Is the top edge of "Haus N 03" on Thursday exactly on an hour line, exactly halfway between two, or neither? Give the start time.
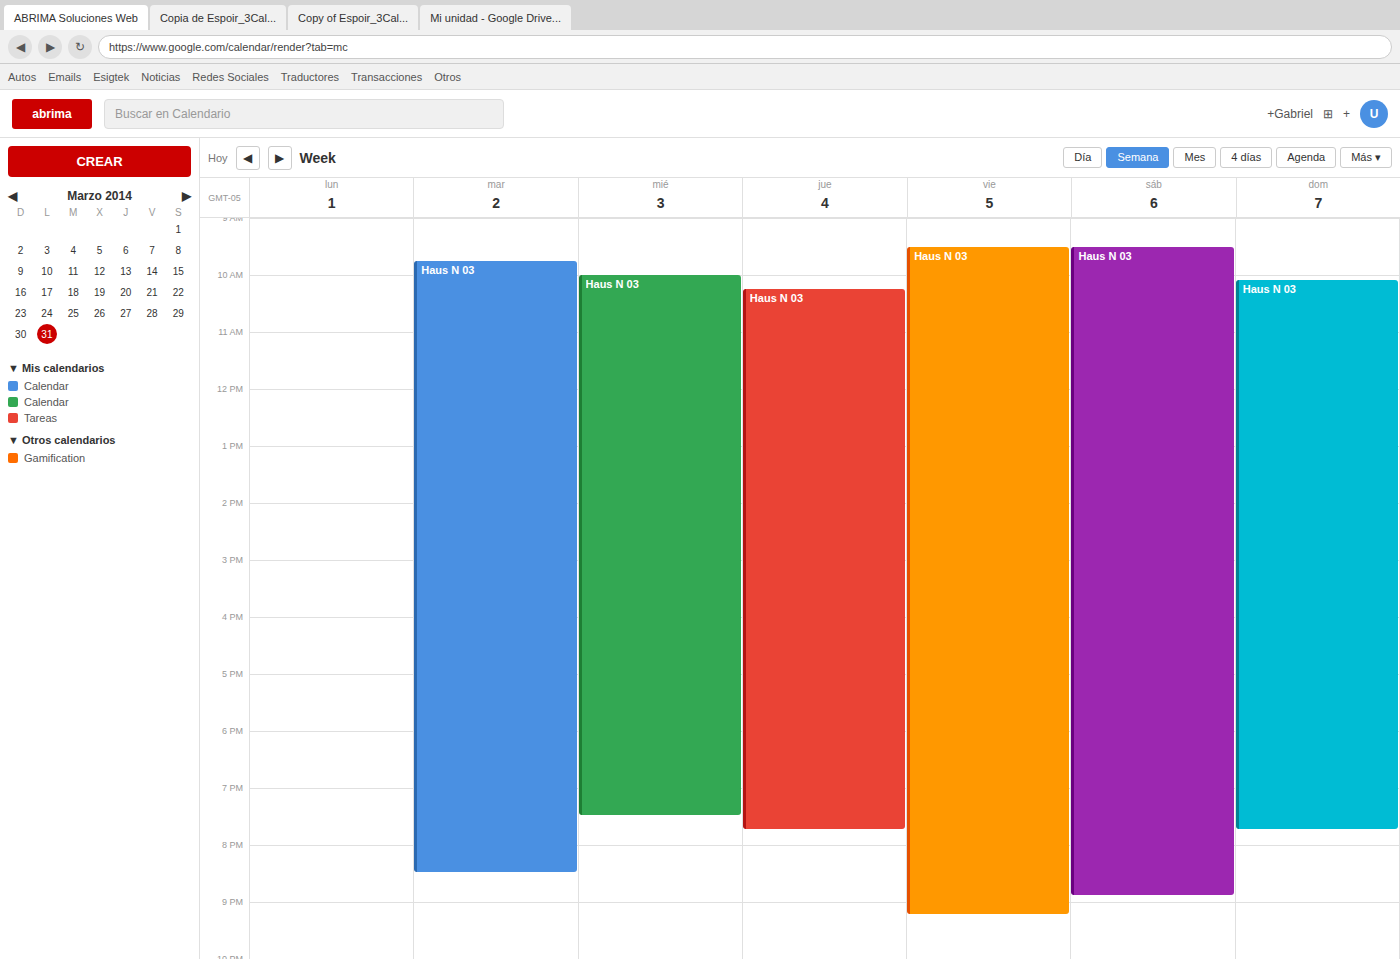
10:15 AM -- neither: a quarter of the way from the 10 AM line to the 11 AM line.